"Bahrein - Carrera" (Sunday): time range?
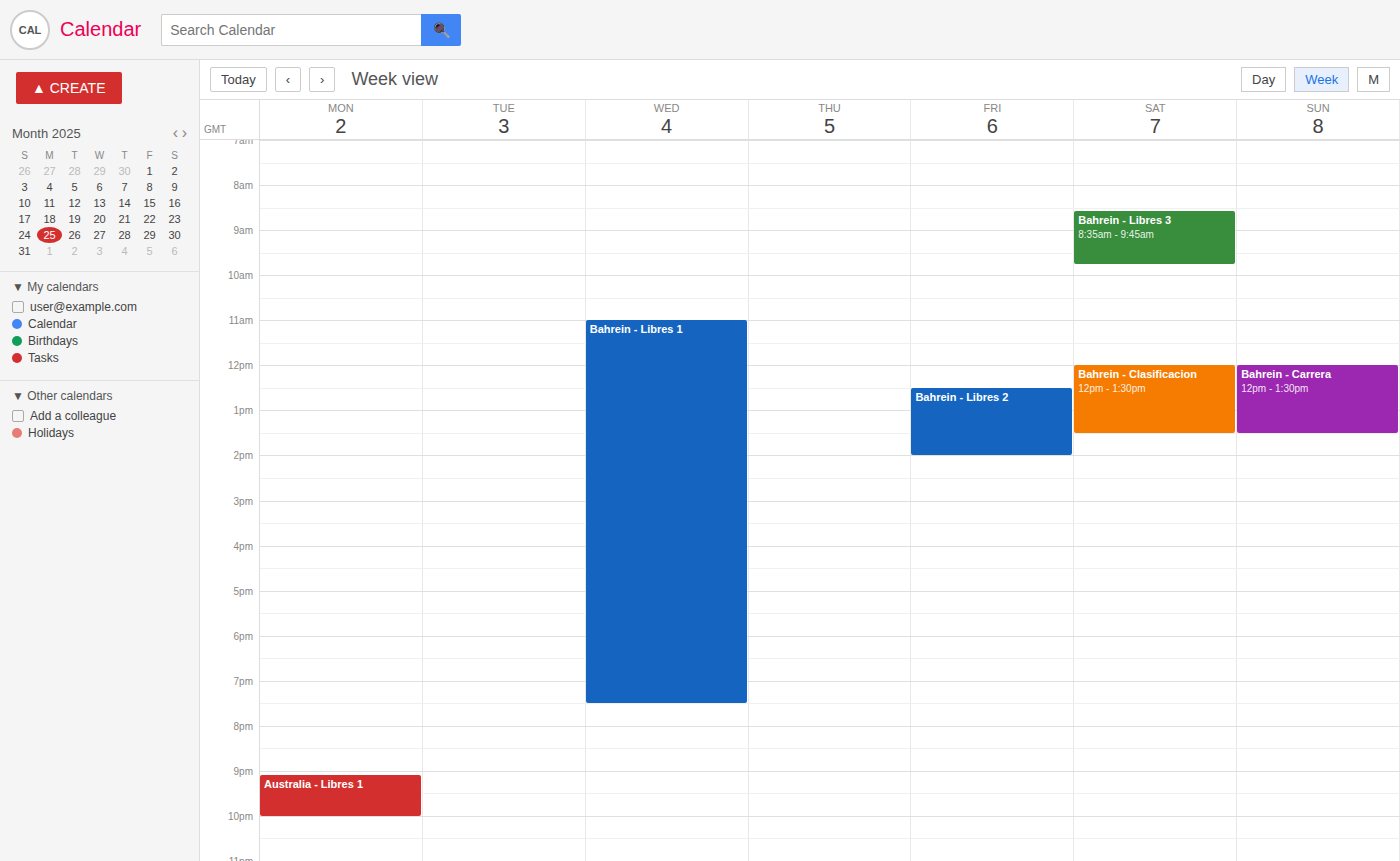
12:00 to 13:30